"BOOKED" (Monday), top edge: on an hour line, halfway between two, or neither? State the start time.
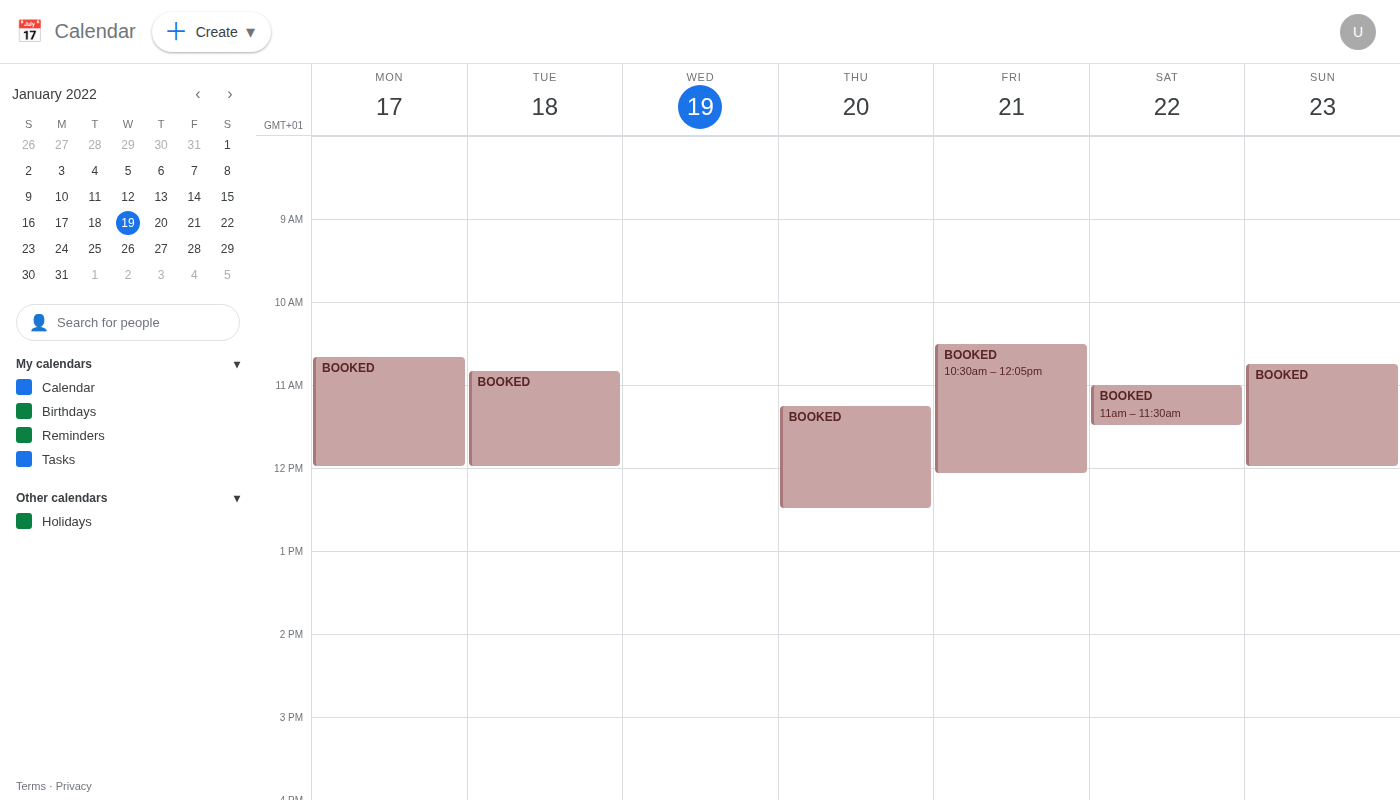
10:40 AM -- neither: 40 minutes below the 10 AM line and 20 minutes above the 11 AM line.